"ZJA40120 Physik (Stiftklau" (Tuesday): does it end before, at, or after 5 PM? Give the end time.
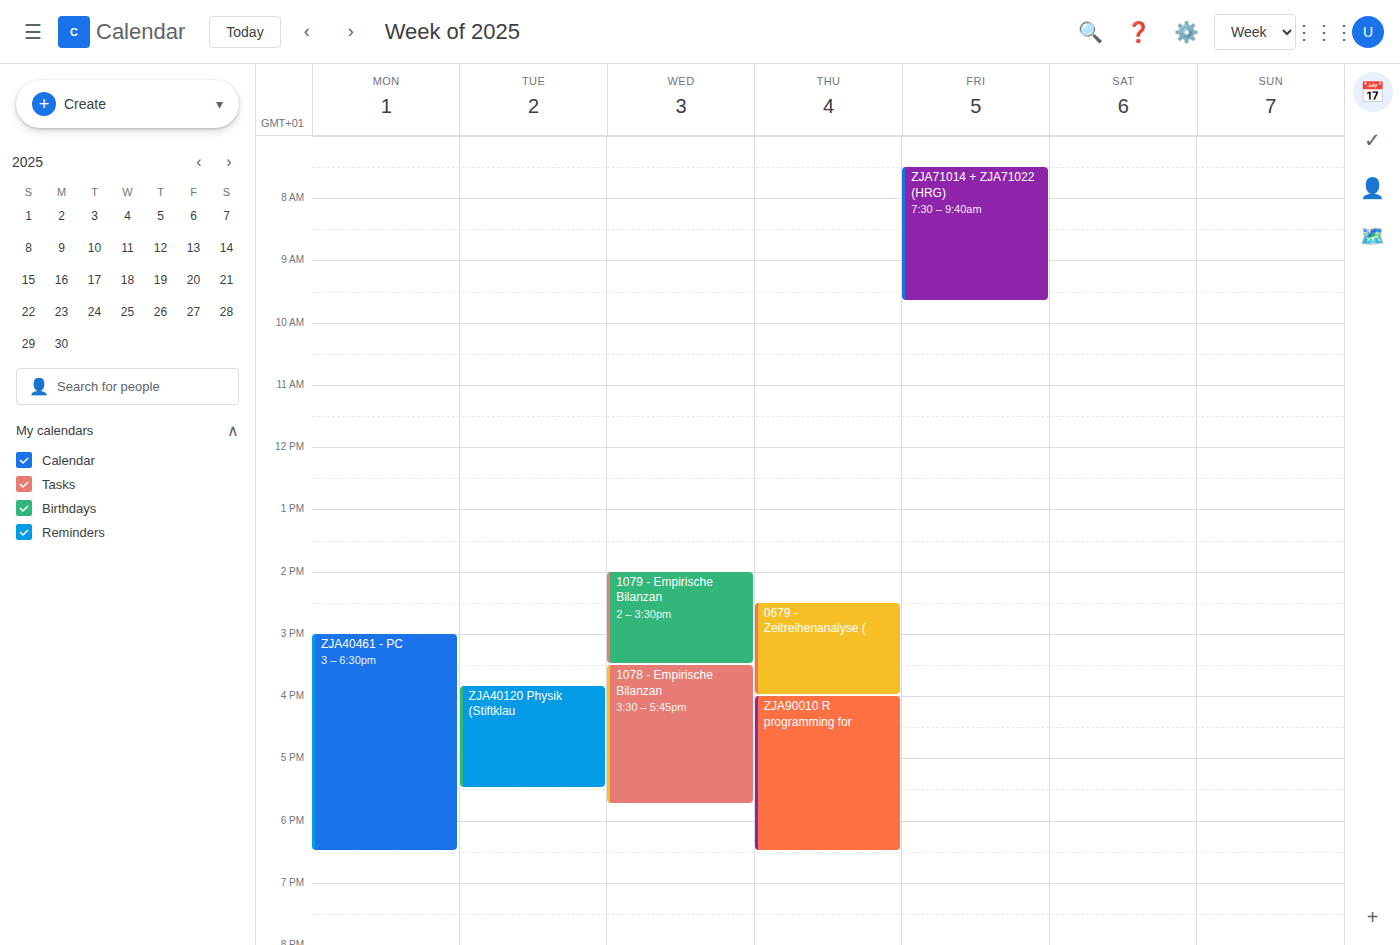
5:30 PM -- after 5 PM, 30 minutes below the 5 PM line.